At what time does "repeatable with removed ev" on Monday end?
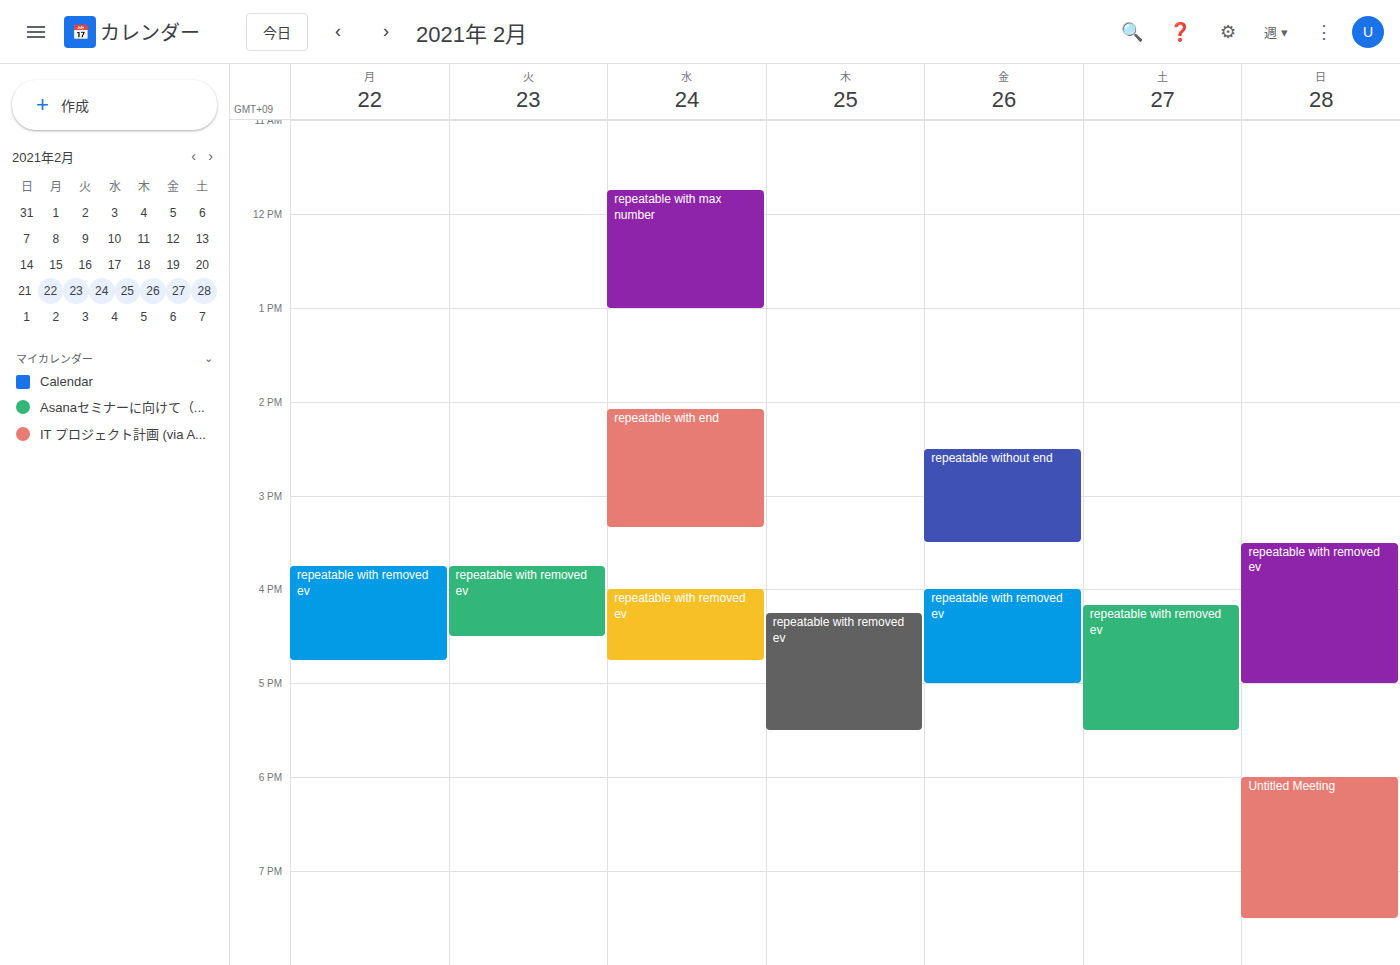
4:45 PM